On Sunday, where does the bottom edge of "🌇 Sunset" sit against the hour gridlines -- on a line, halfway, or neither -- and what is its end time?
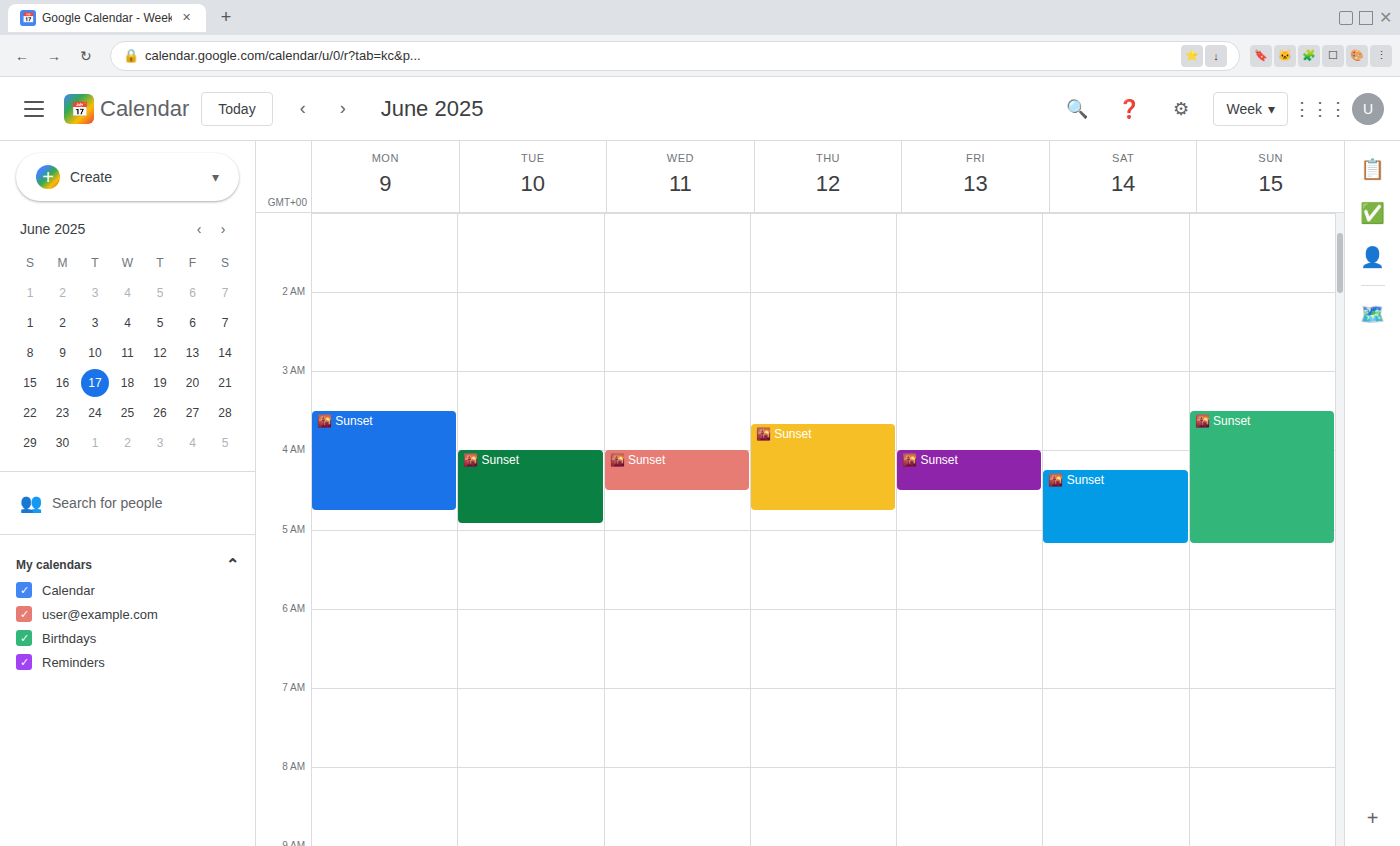
5:10 AM -- neither: 10 minutes below the 5 AM line and 50 minutes above the 6 AM line.